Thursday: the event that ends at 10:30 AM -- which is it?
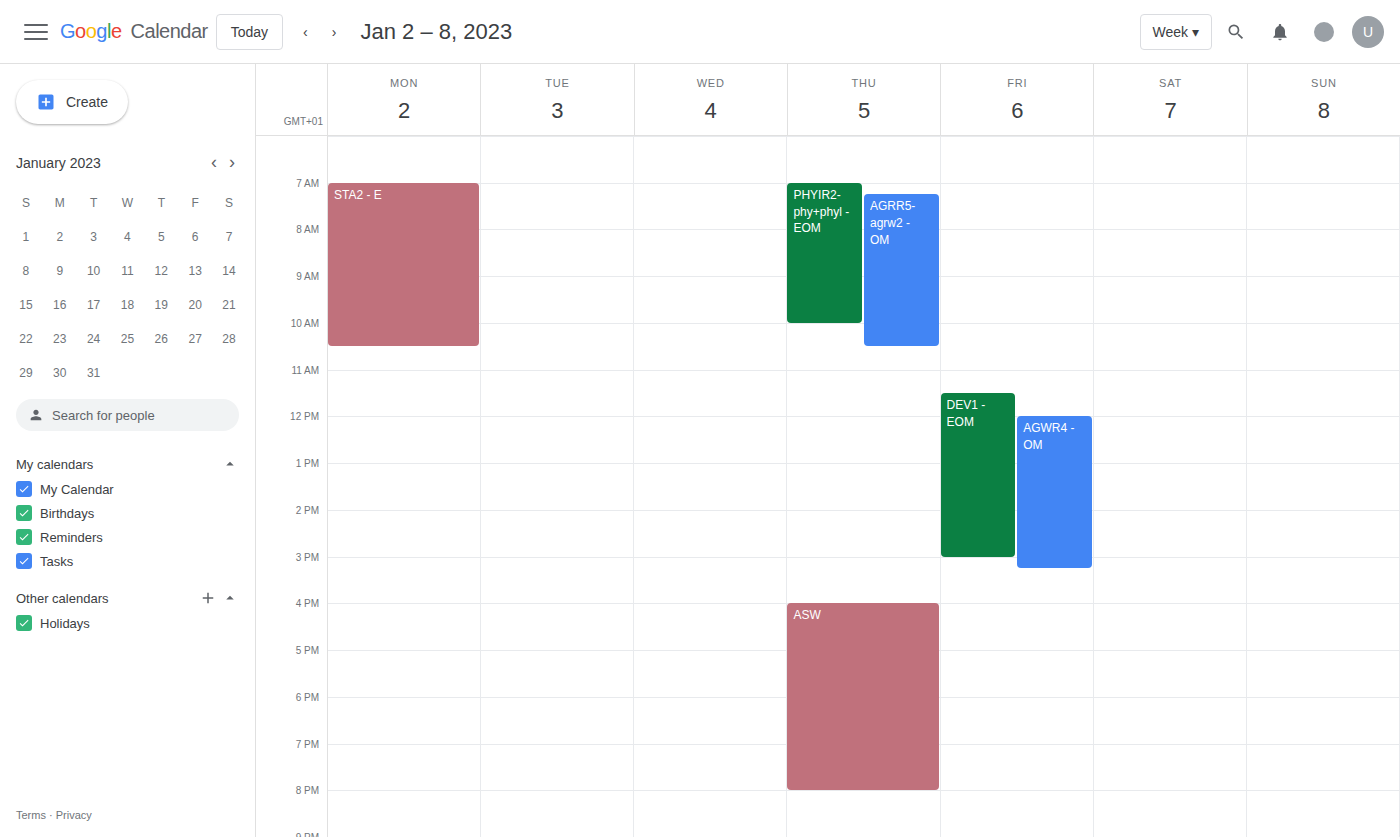
"AGRR5-agrw2 - OM"